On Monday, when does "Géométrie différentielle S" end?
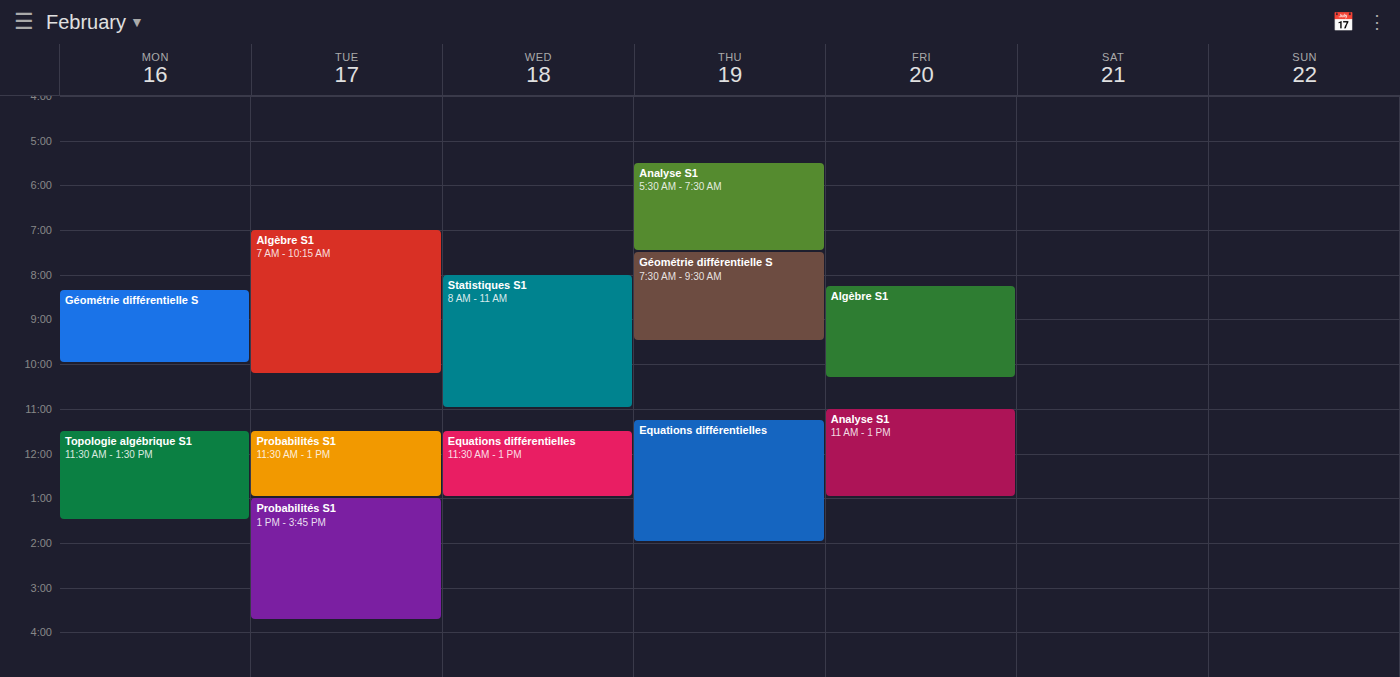
10:00